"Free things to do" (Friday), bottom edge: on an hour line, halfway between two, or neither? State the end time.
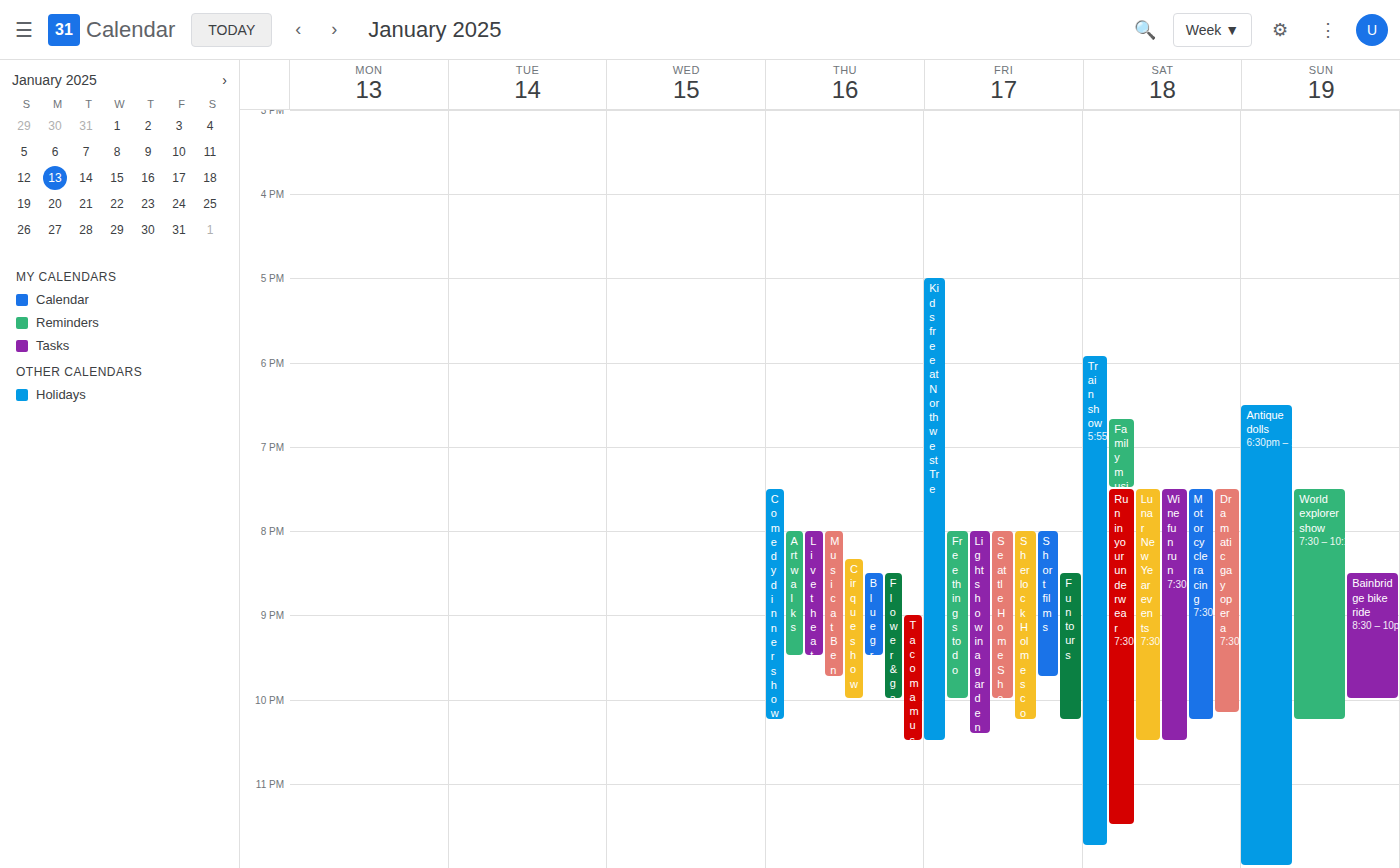
10:00 PM -- exactly on the 10 PM line.